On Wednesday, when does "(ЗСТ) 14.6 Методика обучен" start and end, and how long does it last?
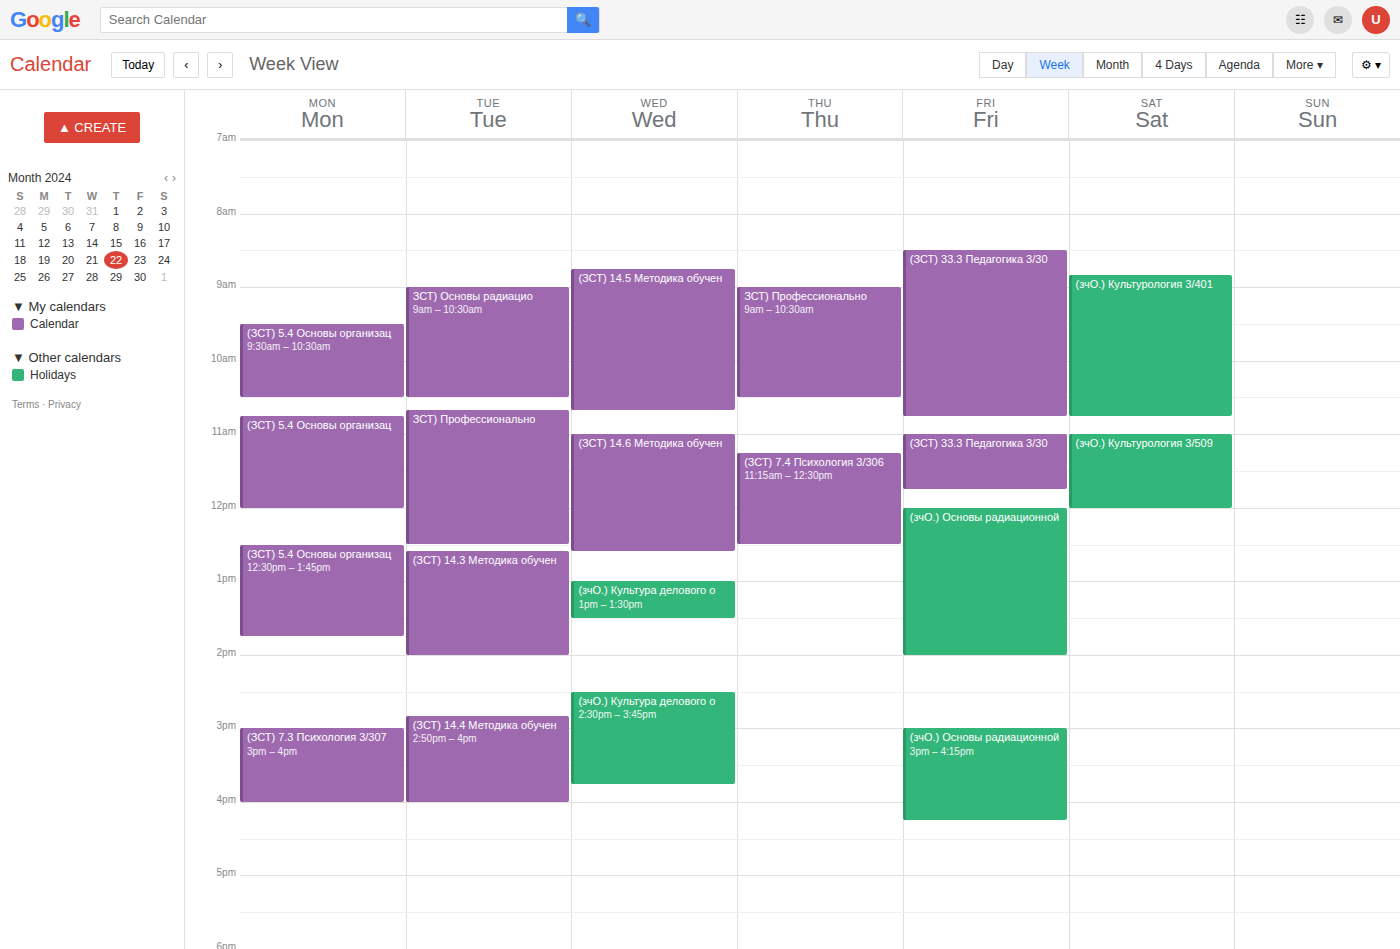
11:00 AM to 12:35 PM, 1 hour 35 minutes